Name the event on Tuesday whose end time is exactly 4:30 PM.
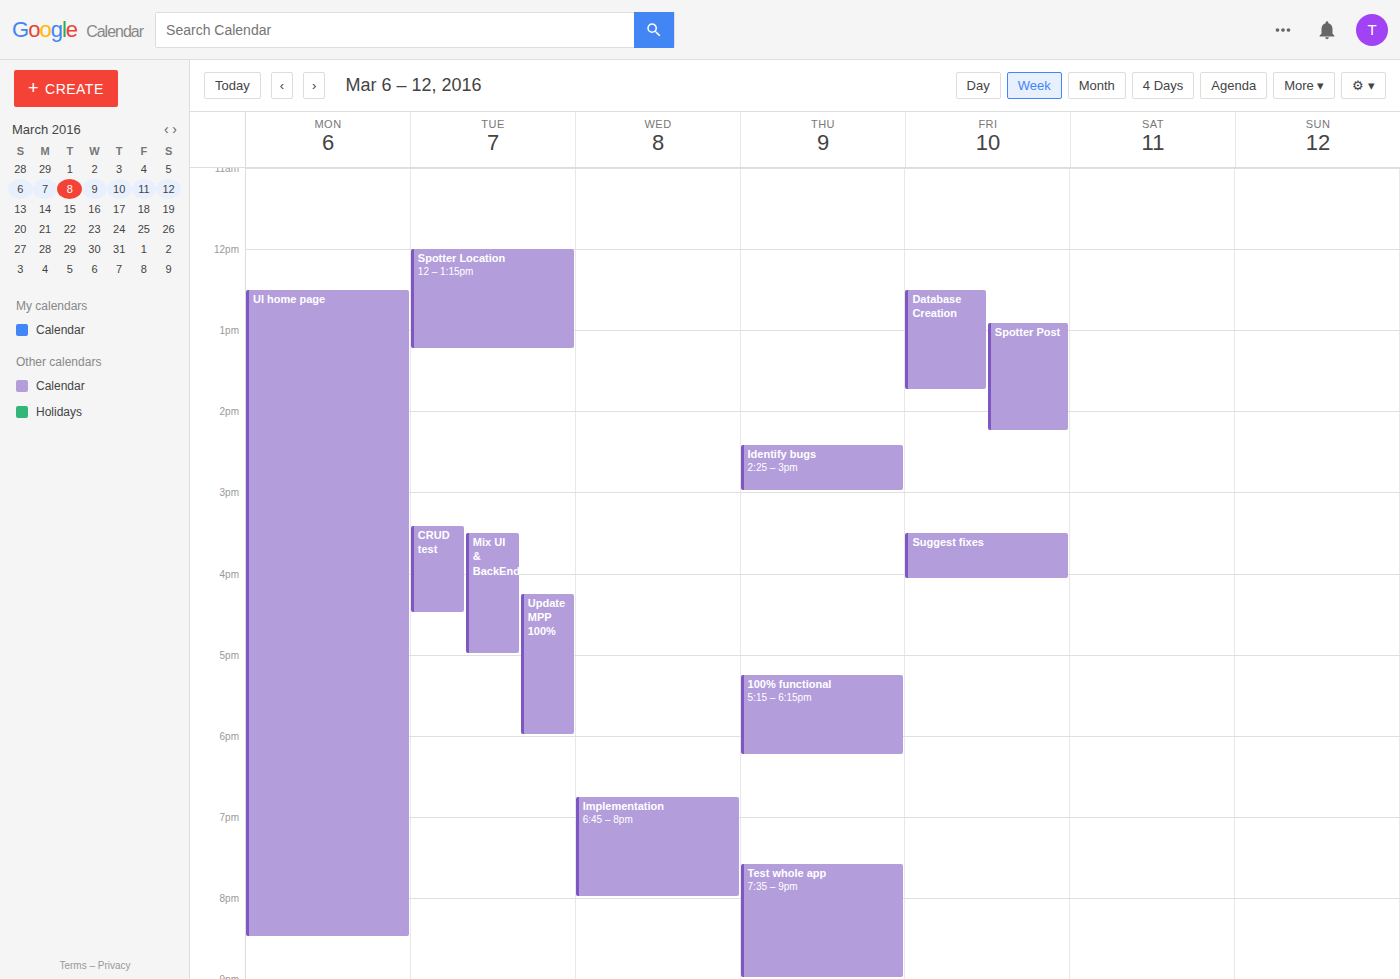
"CRUD test"